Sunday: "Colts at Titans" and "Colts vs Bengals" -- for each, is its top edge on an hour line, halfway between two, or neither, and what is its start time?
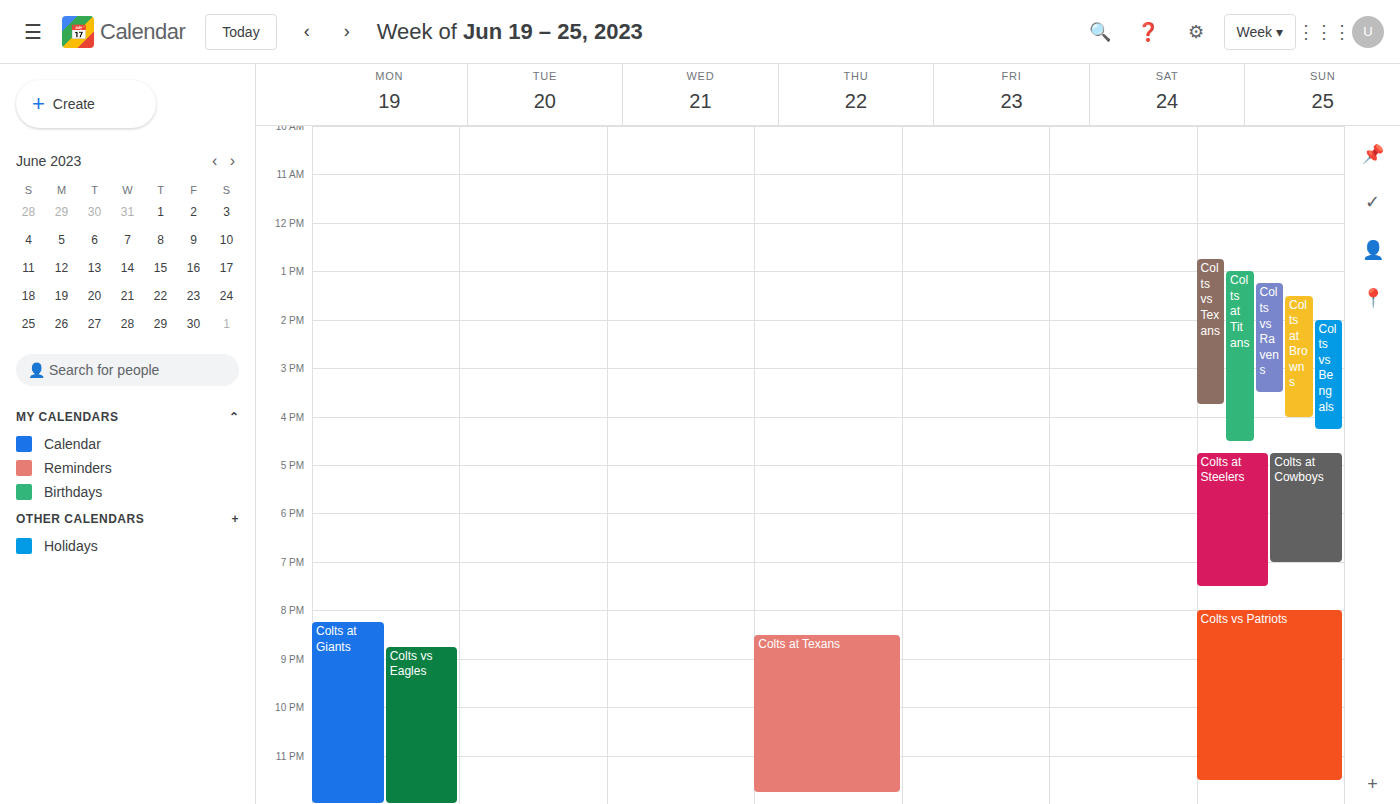
"Colts at Titans": 1:00 PM, exactly on the 1 PM line. "Colts vs Bengals": 2:00 PM, exactly on the 2 PM line.